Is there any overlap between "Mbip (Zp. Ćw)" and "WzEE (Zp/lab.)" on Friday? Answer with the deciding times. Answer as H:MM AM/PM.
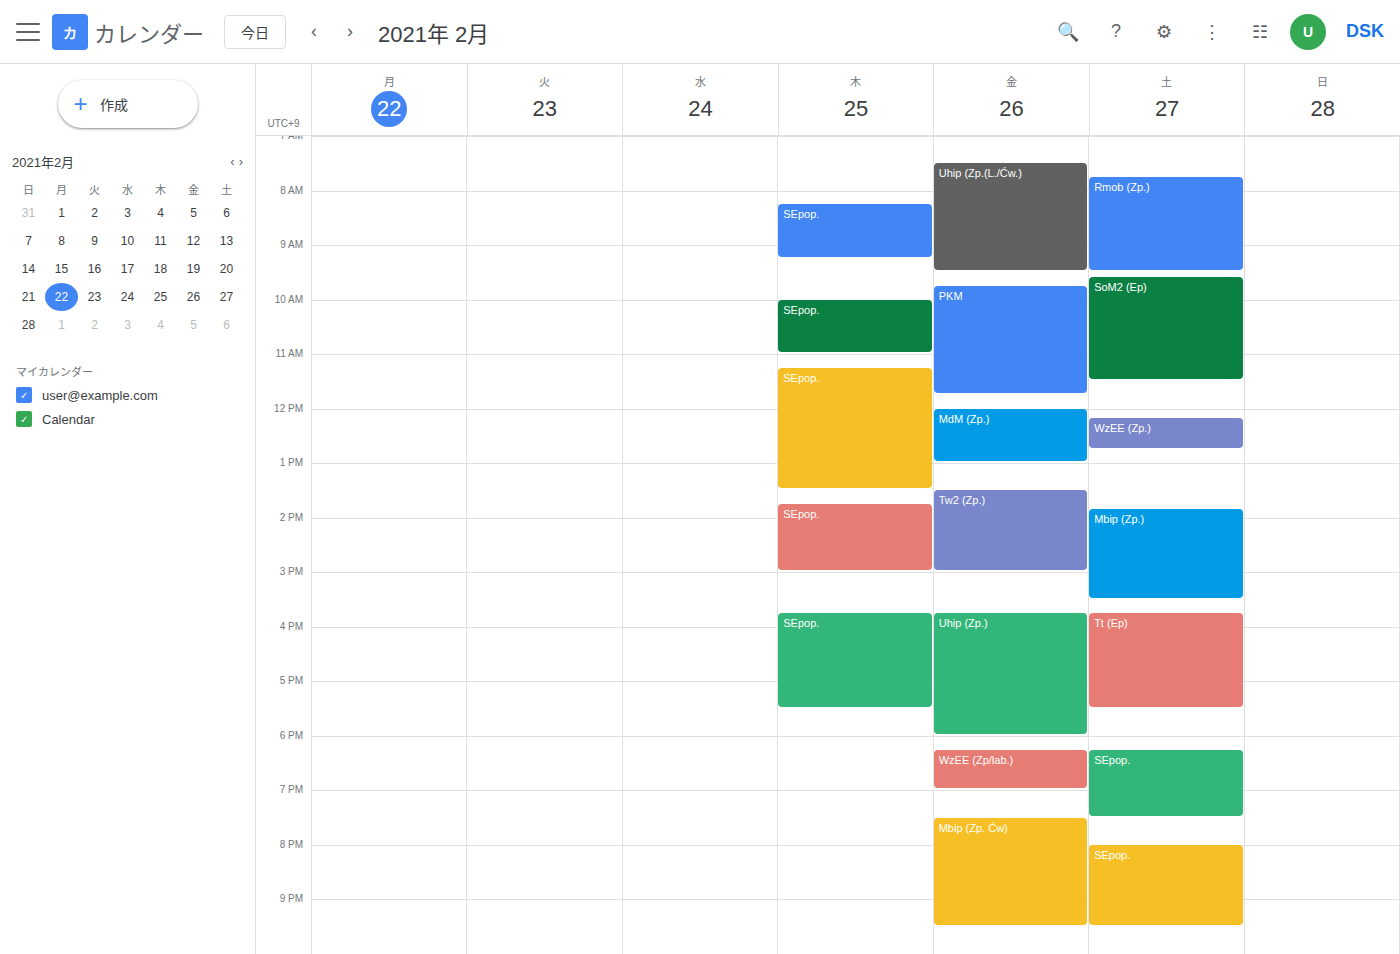
"WzEE (Zp/lab.)" ends at 7:00 PM and "Mbip (Zp. Ćw)" starts at 7:30 PM -- no overlap.